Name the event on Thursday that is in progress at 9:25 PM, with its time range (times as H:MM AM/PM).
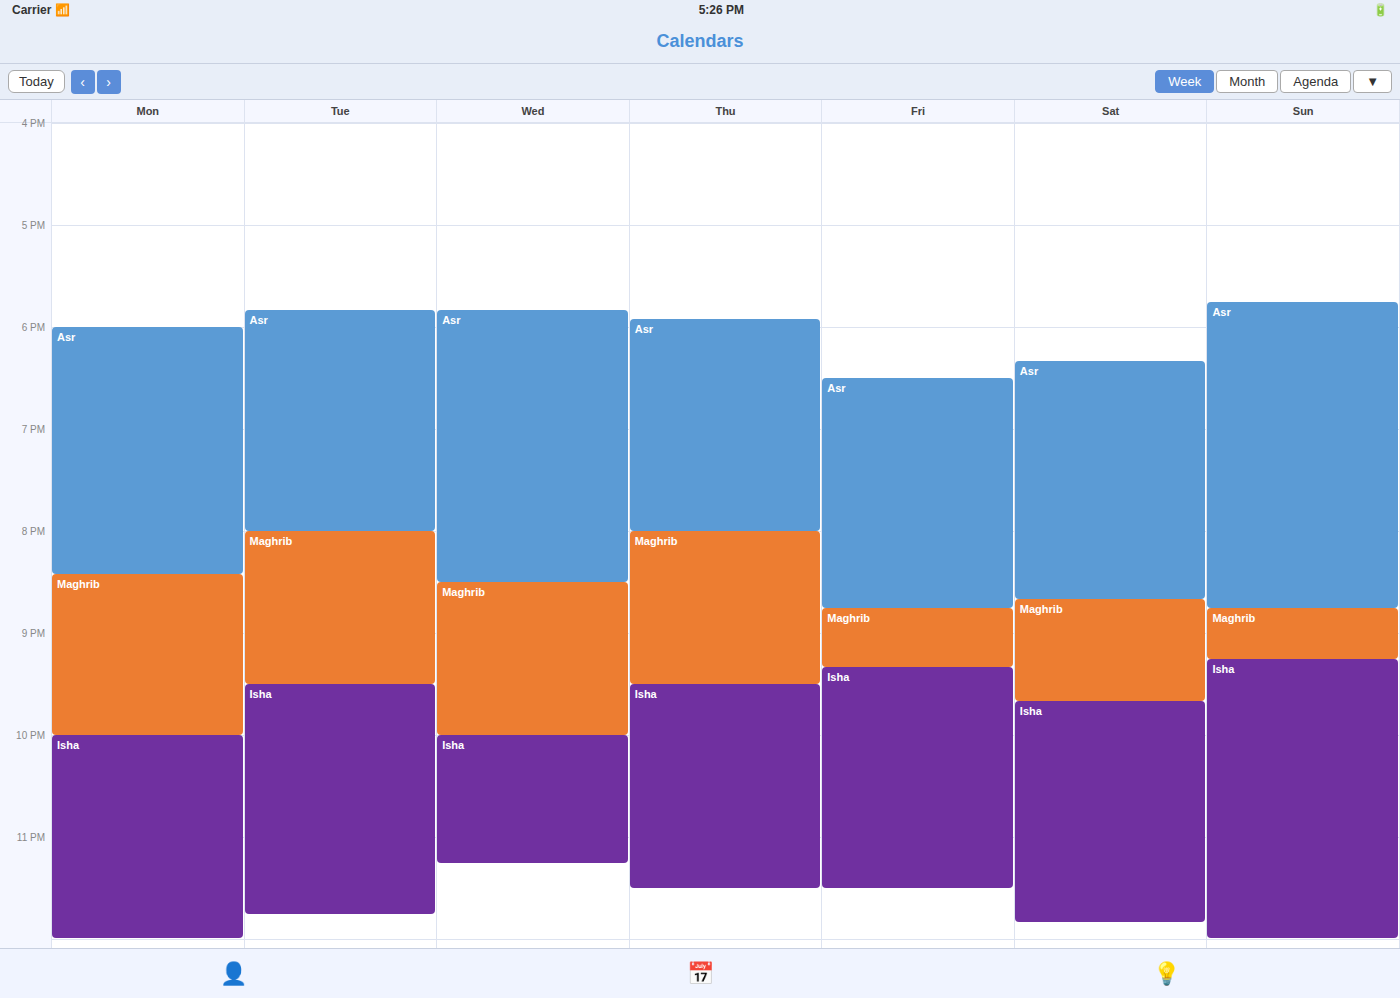
"Maghrib", 8:00 PM to 9:30 PM